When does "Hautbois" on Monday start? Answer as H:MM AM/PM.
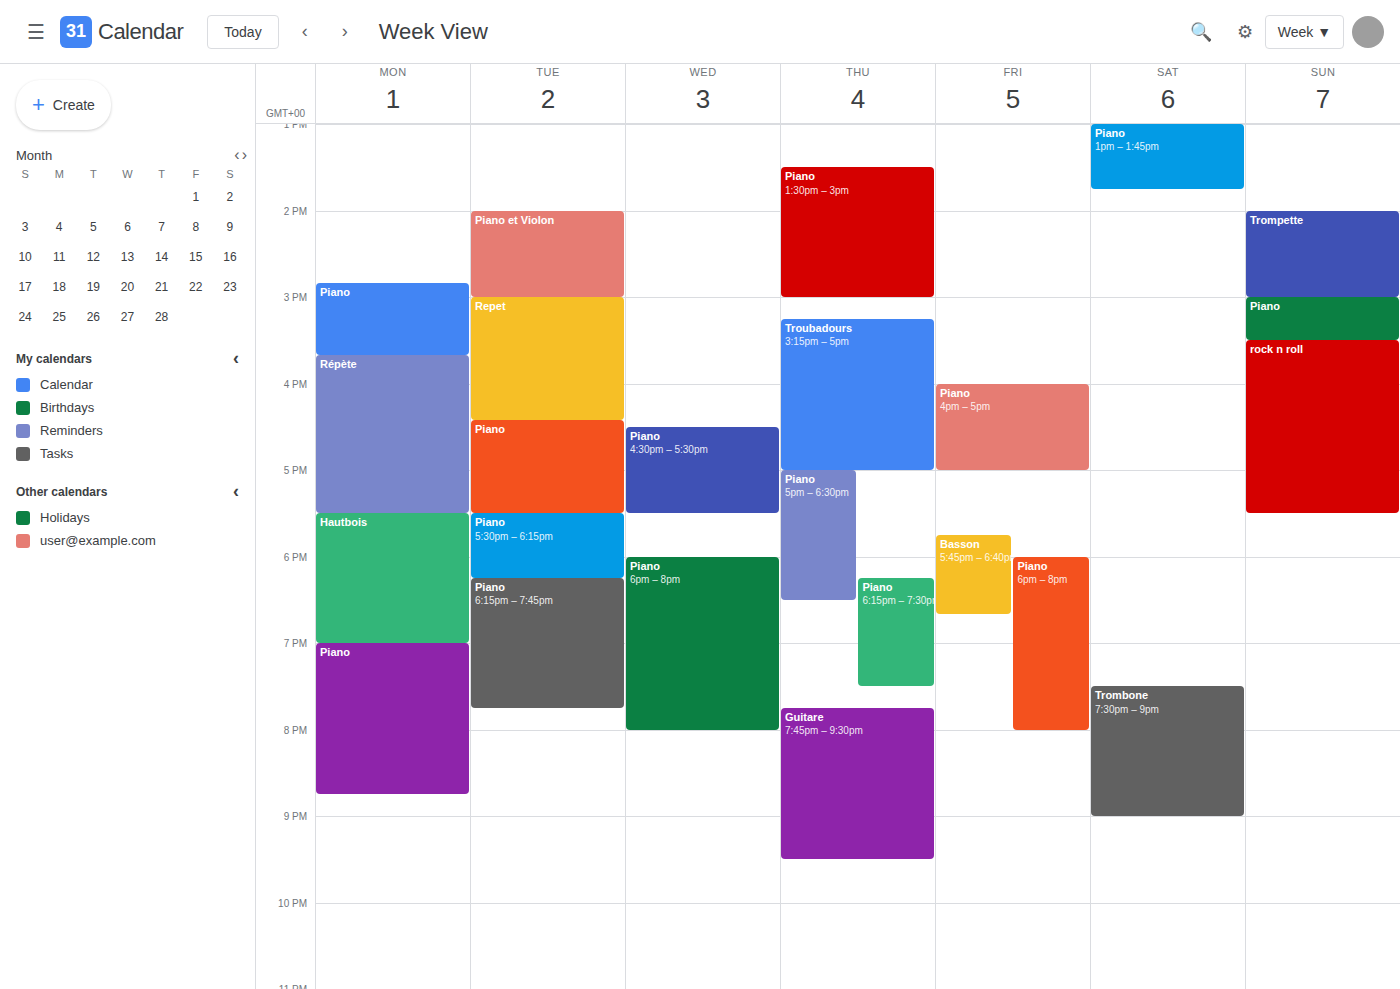
5:30 PM